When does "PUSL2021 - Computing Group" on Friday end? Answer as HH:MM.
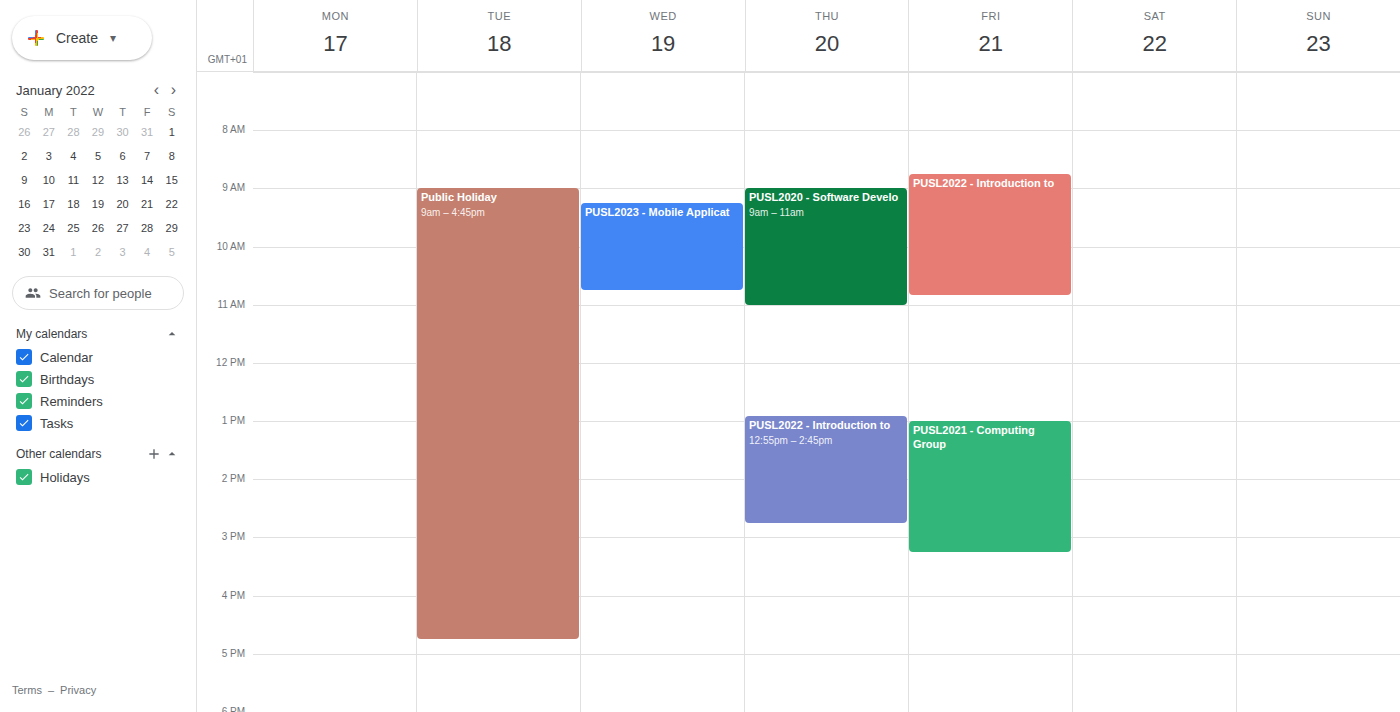
15:15